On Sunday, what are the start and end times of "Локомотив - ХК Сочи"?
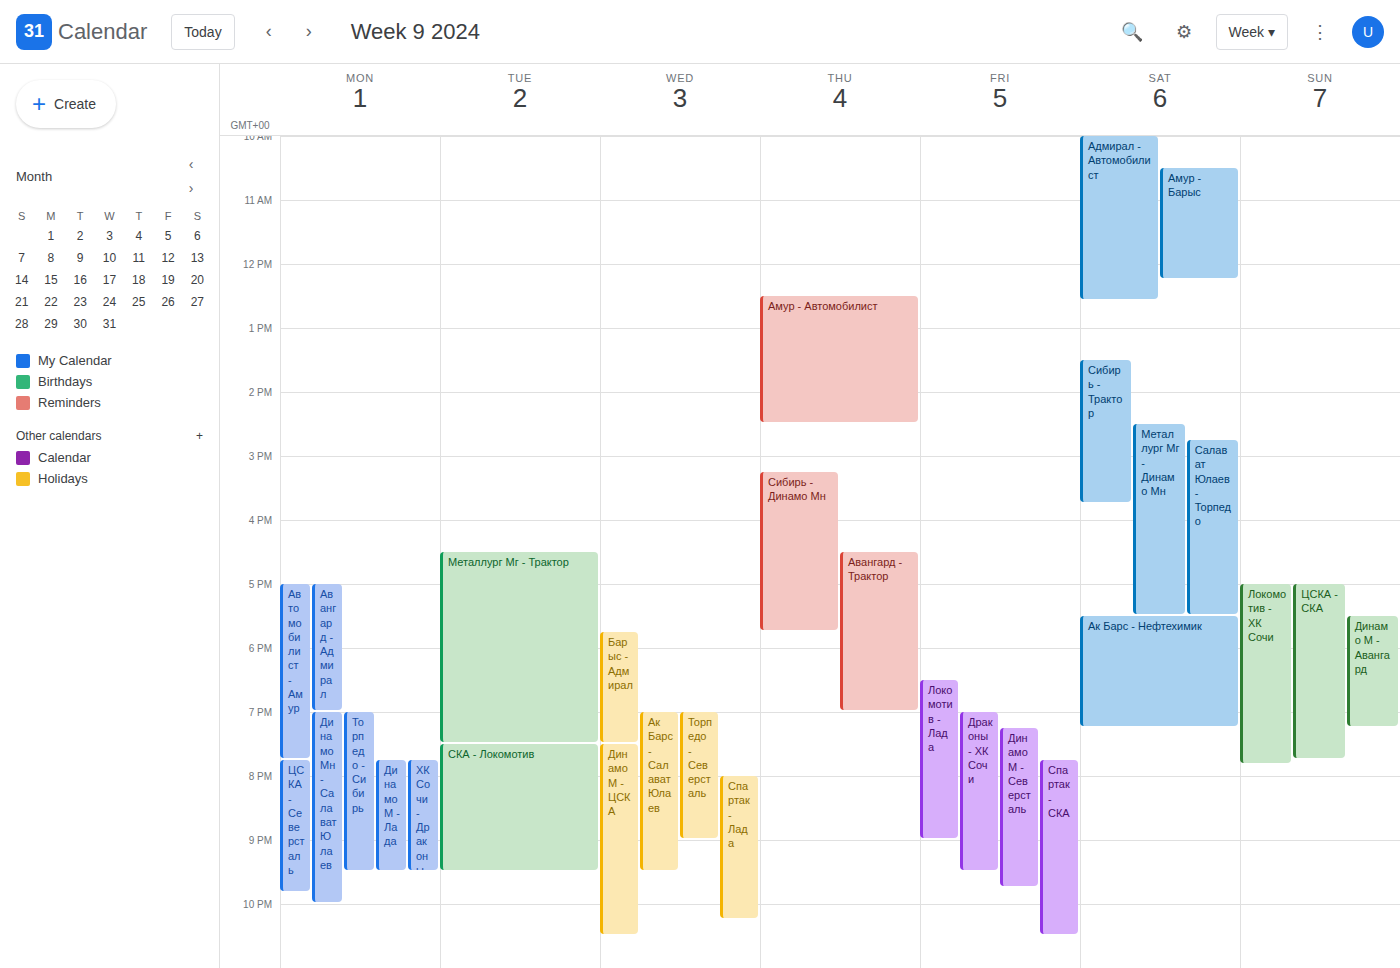
5:00 PM to 7:50 PM